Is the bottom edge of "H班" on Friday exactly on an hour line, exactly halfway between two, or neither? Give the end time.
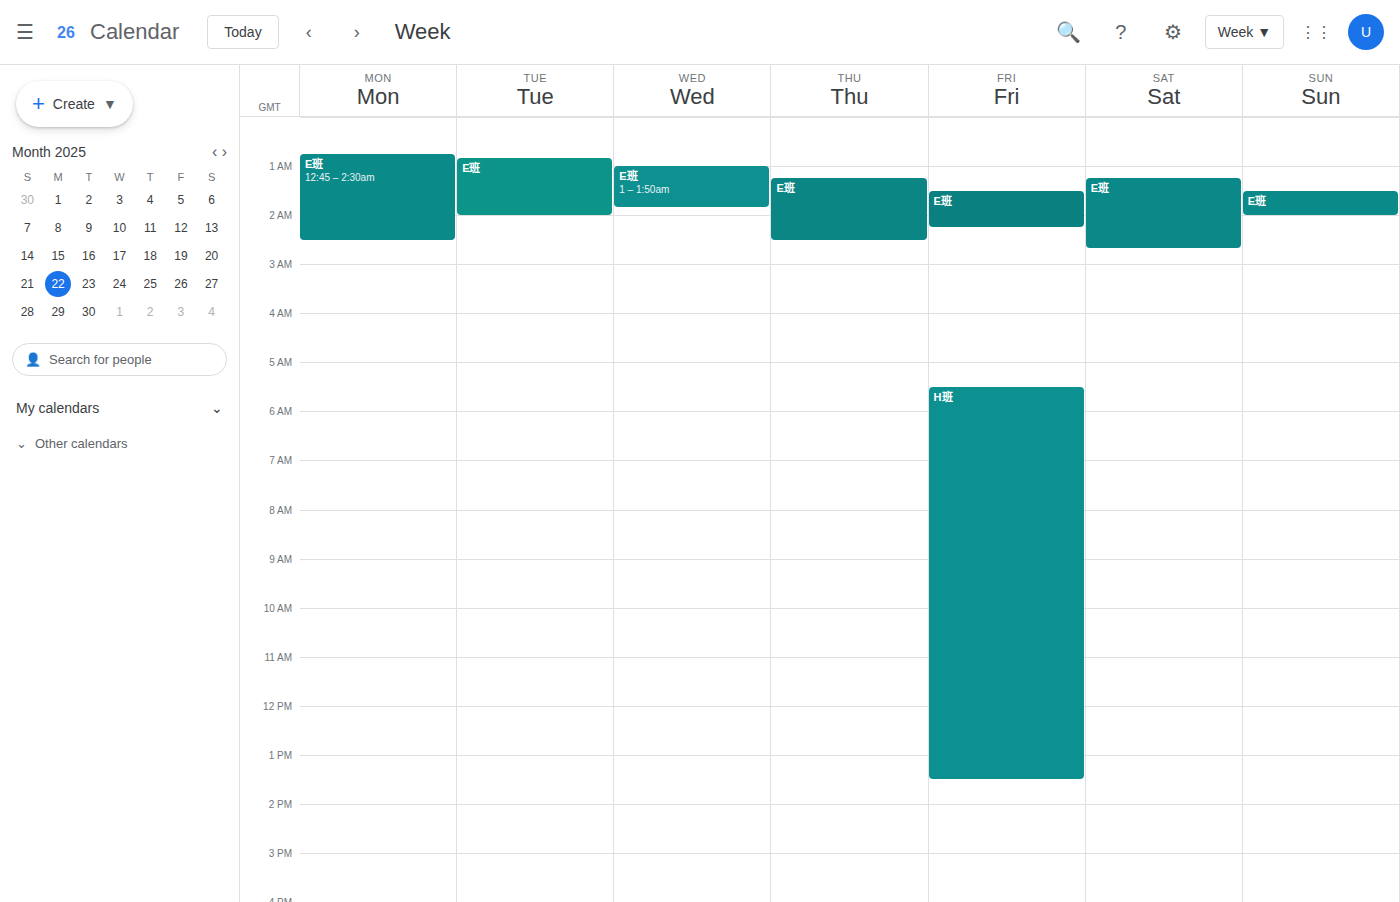
1:30 PM -- halfway between the 1 PM and 2 PM lines.